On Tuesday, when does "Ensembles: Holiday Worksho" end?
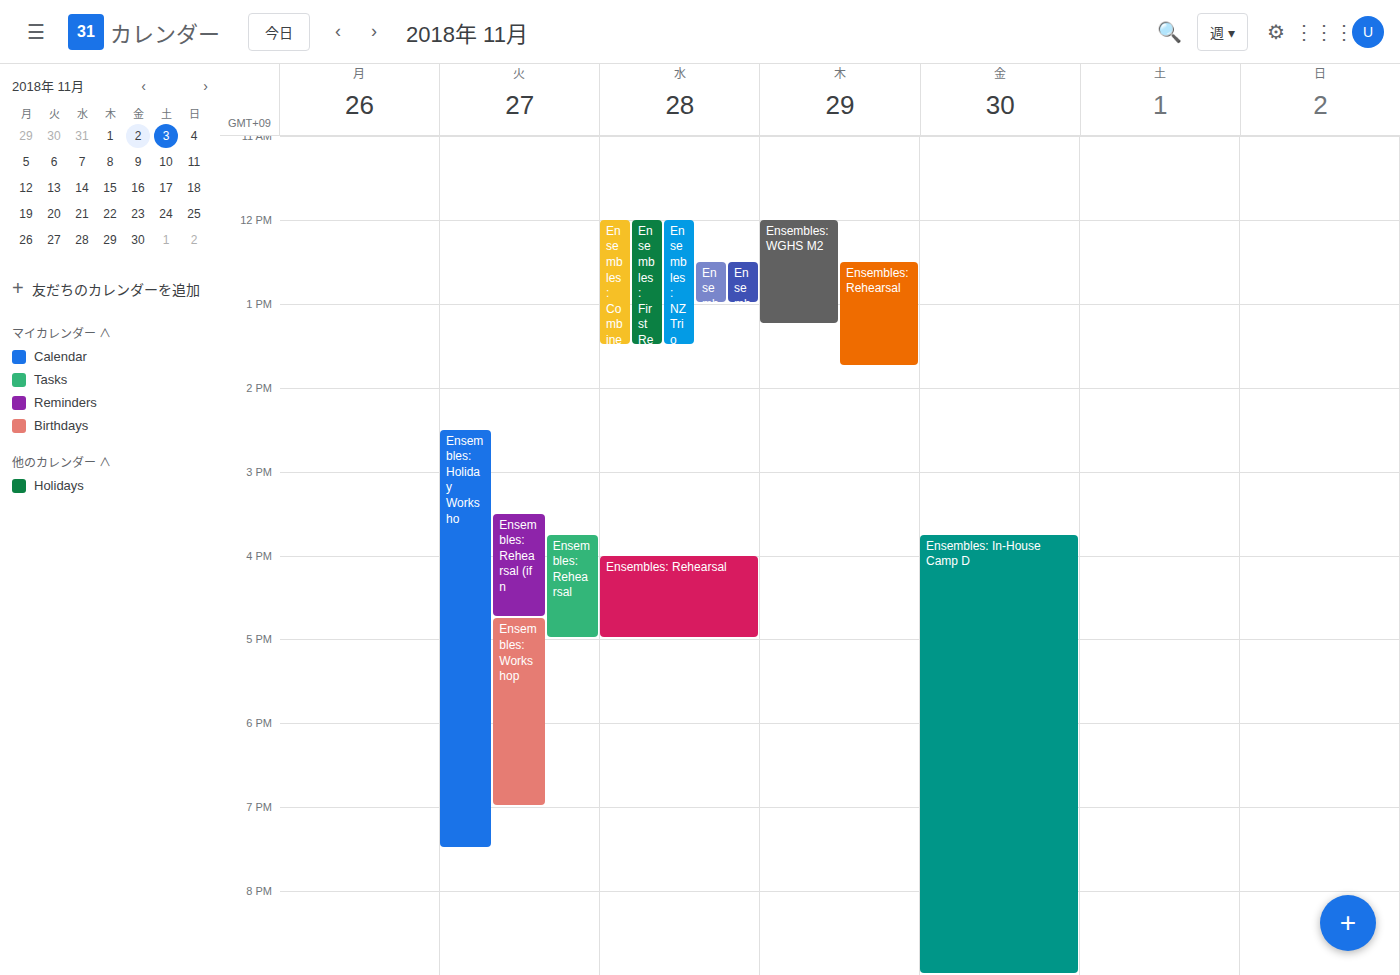
7:30 PM